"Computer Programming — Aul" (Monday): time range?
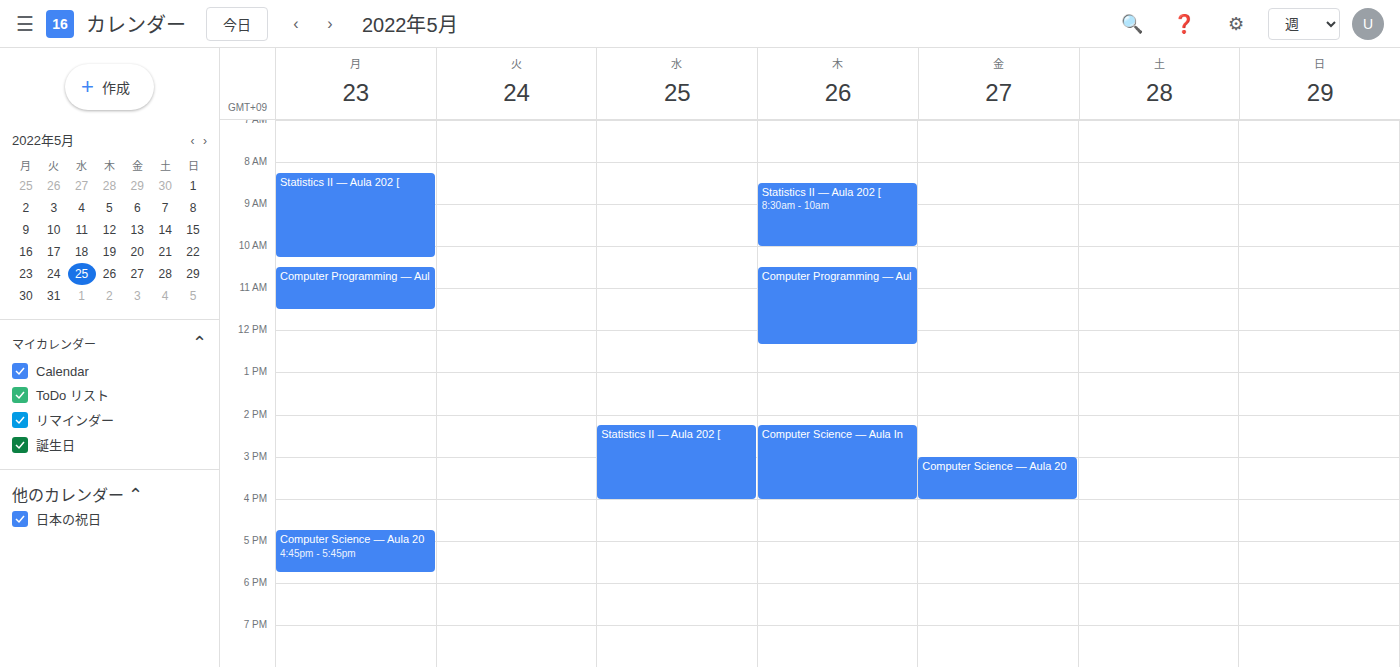
10:30 to 11:30